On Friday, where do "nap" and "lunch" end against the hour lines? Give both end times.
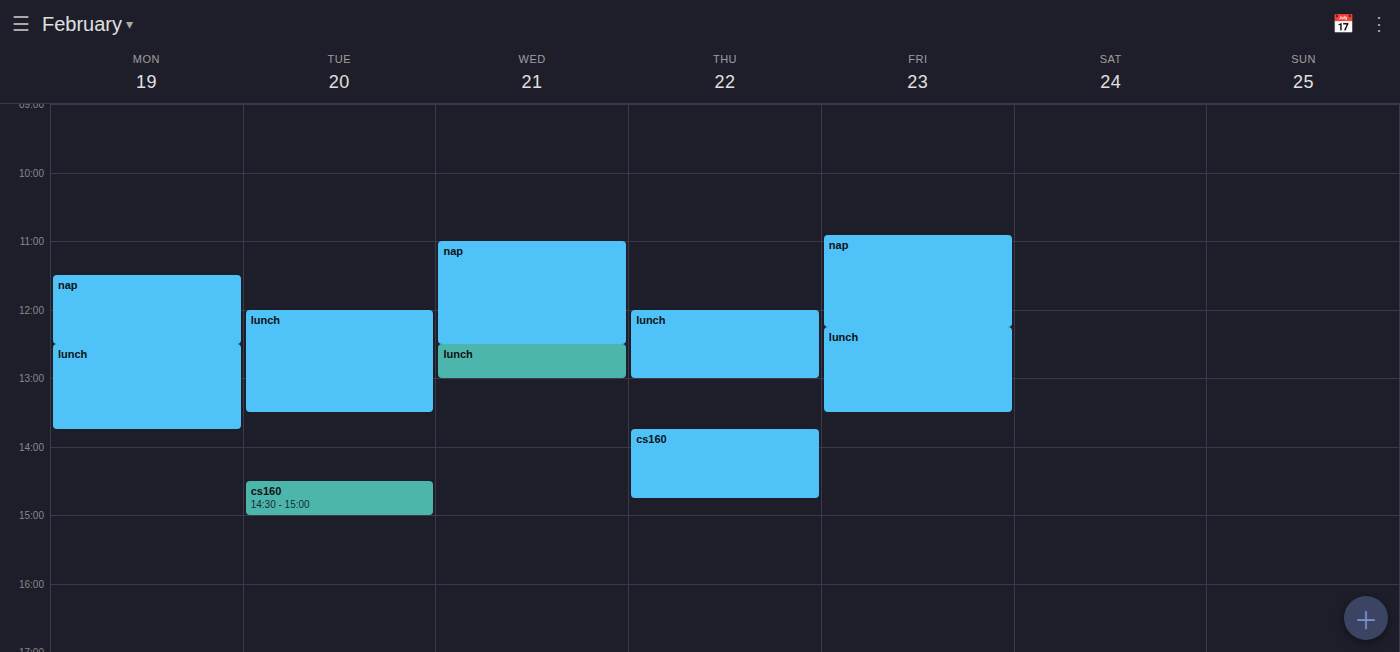
"nap": 12:15 PM, neither: a quarter of the way from the 12 PM line to the 1 PM line. "lunch": 1:30 PM, halfway between the 1 PM and 2 PM lines.